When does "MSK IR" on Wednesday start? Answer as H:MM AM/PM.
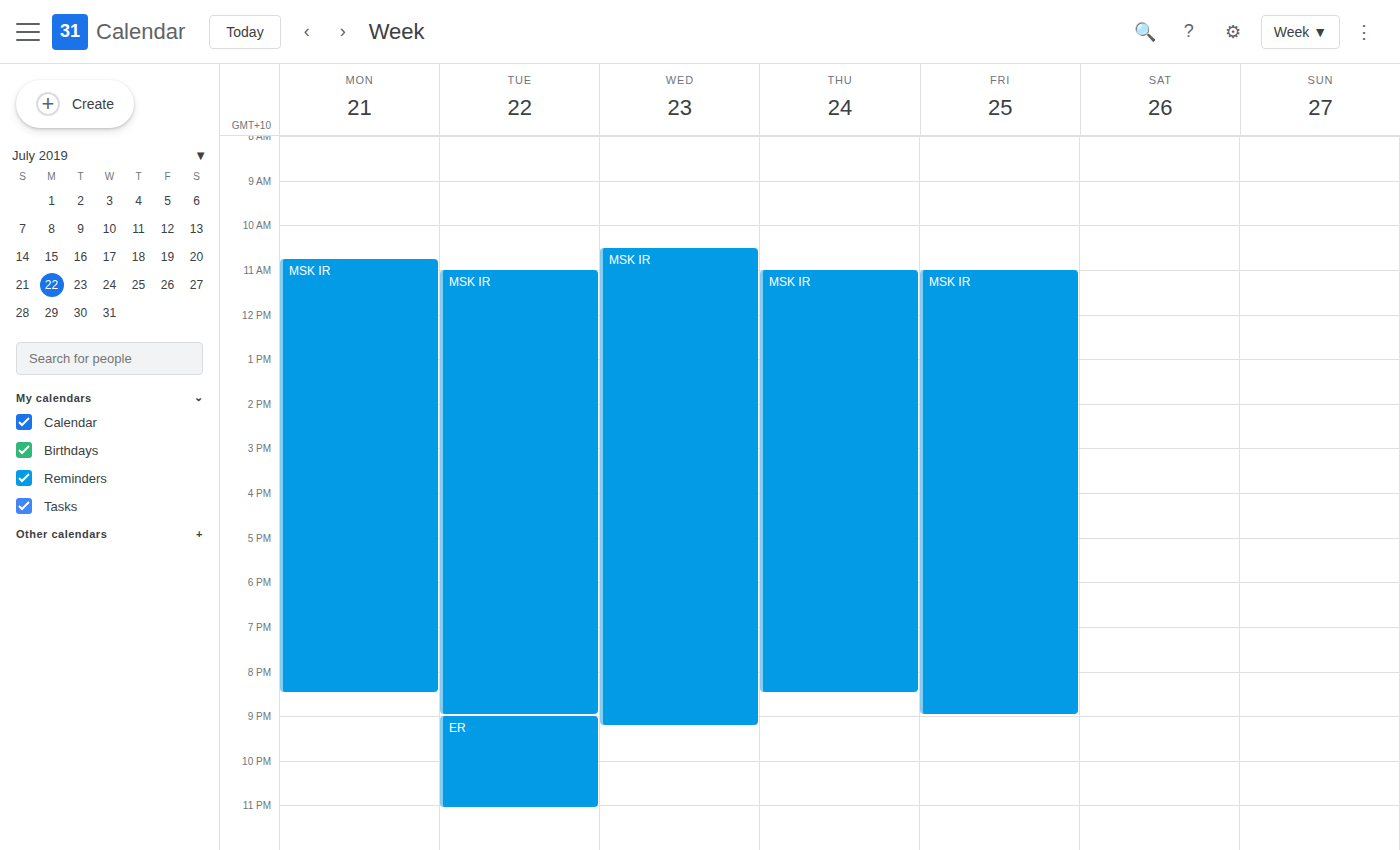
10:30 AM